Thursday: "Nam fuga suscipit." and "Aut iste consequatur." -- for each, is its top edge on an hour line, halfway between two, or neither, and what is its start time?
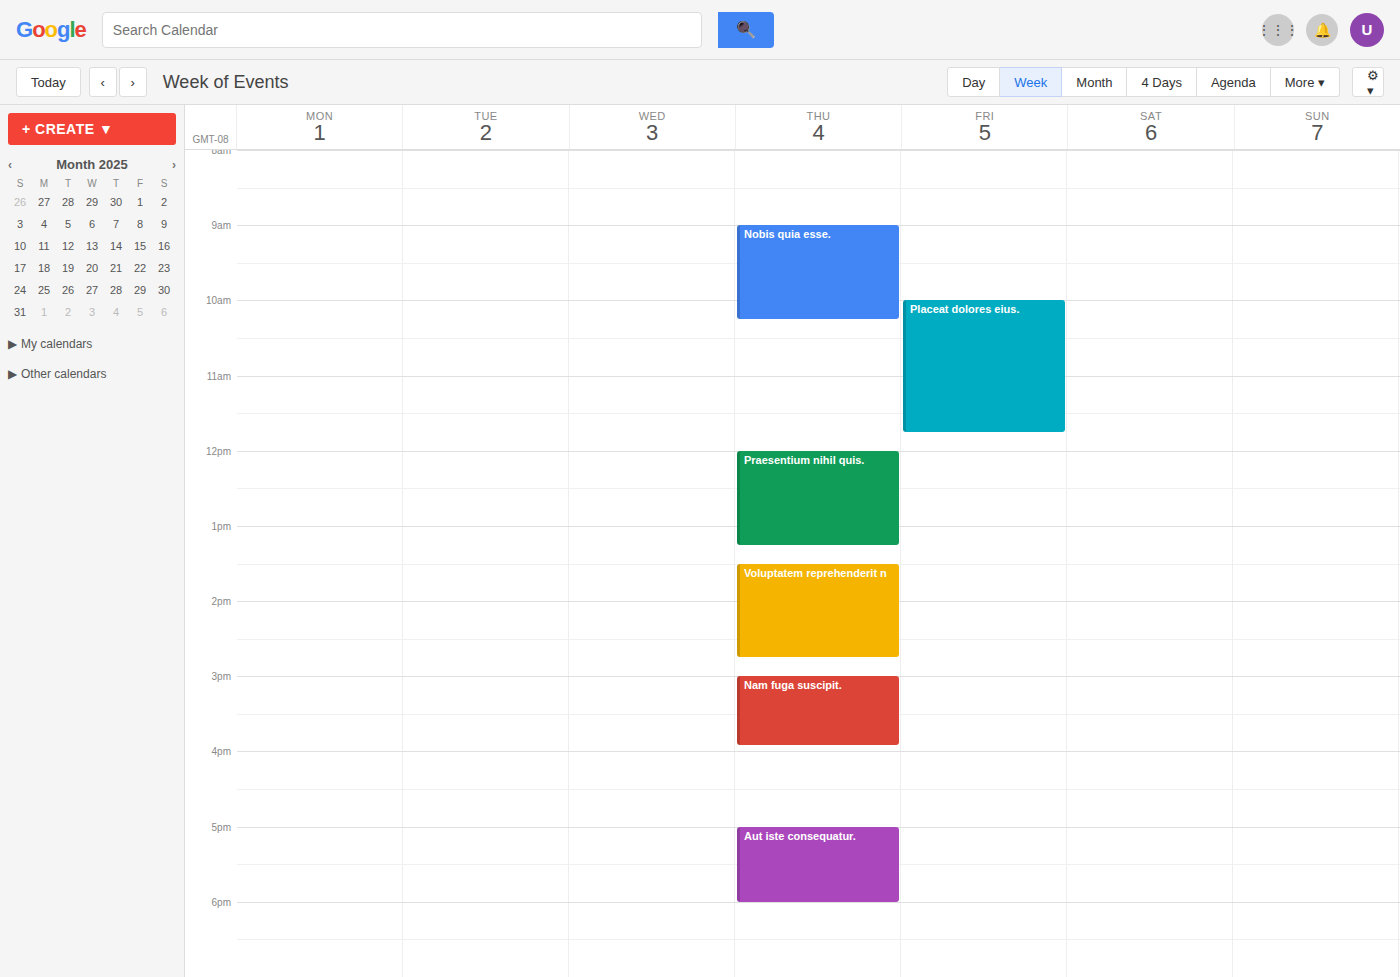
"Nam fuga suscipit.": 3:00 PM, exactly on the 3 PM line. "Aut iste consequatur.": 5:00 PM, exactly on the 5 PM line.